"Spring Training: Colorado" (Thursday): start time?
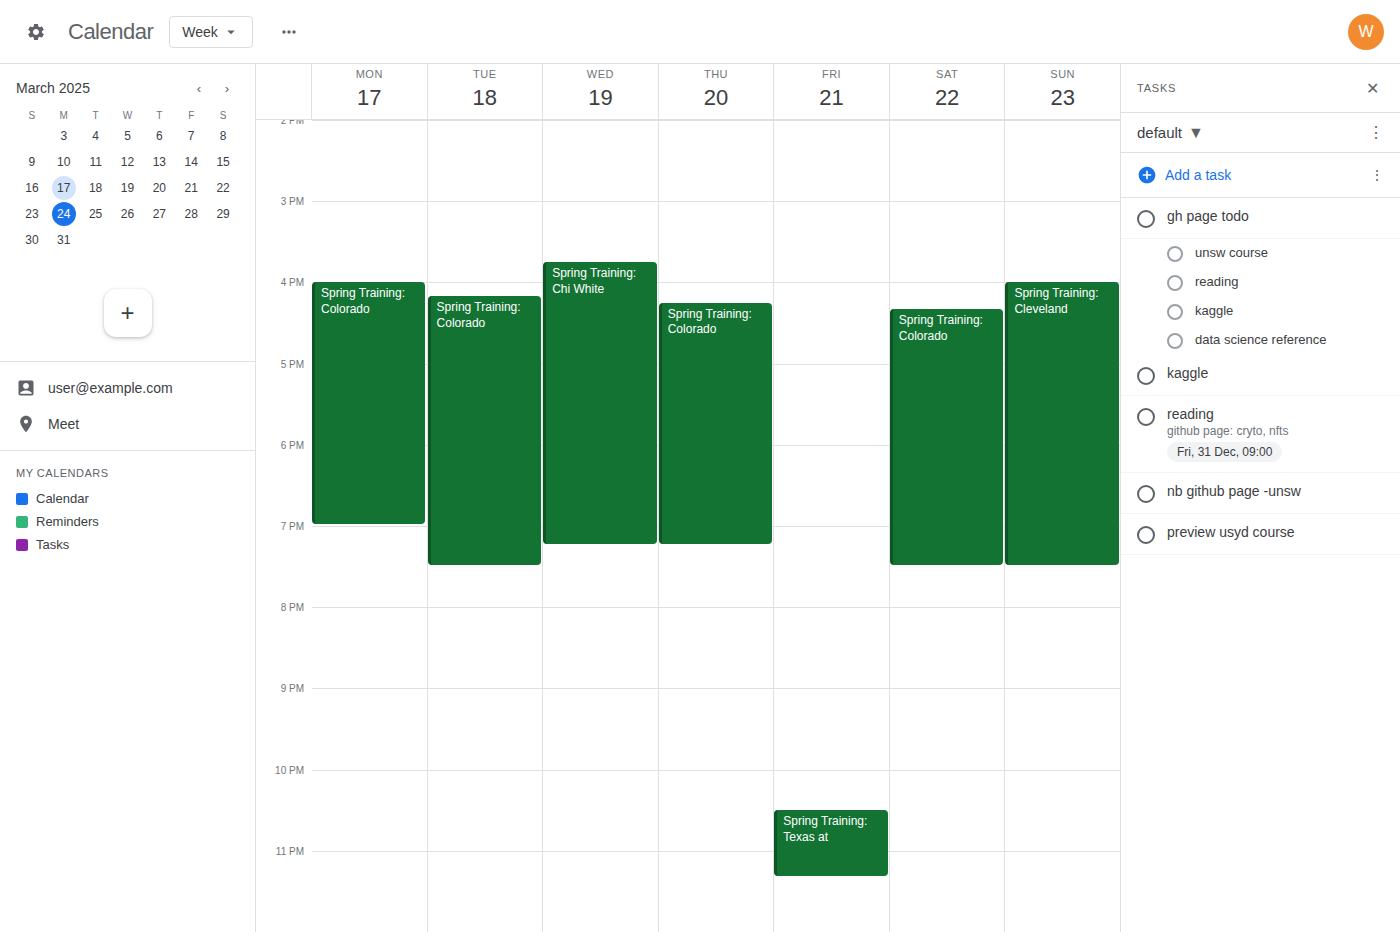
4:15 PM